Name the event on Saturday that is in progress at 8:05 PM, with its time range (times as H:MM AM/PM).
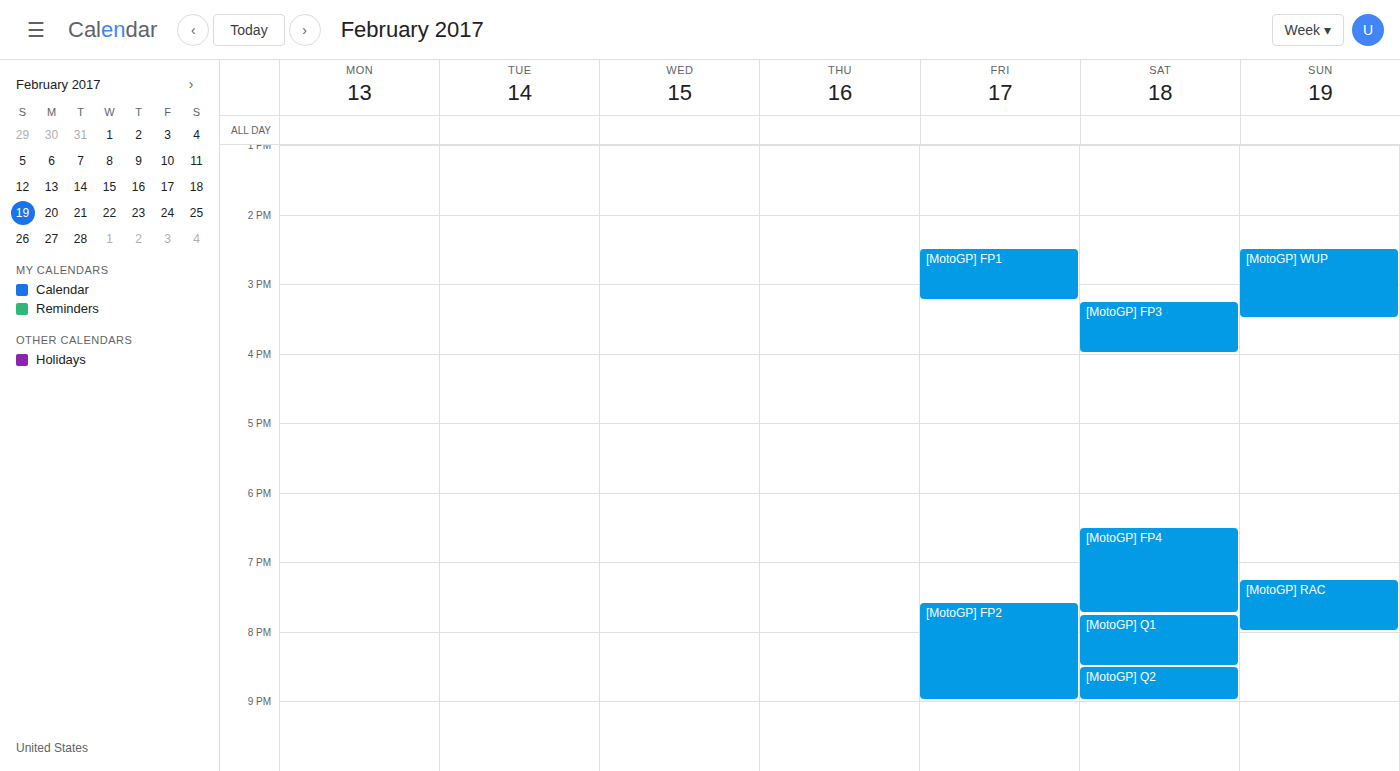
"[MotoGP] Q1", 7:45 PM to 8:30 PM